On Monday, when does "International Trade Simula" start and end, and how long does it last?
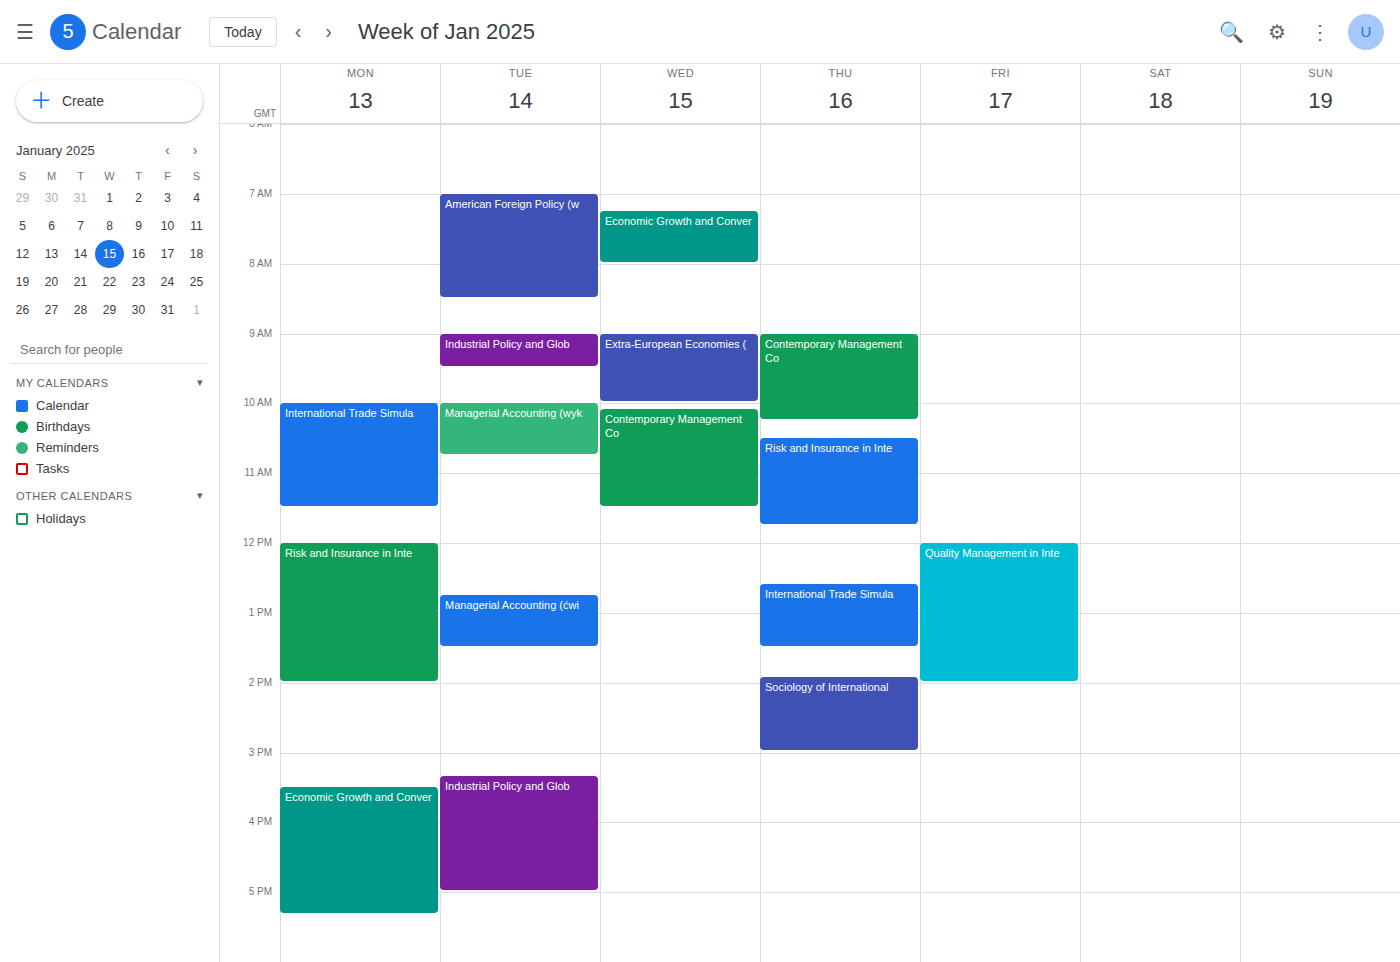
10:00 AM to 11:30 AM, 1 hour 30 minutes